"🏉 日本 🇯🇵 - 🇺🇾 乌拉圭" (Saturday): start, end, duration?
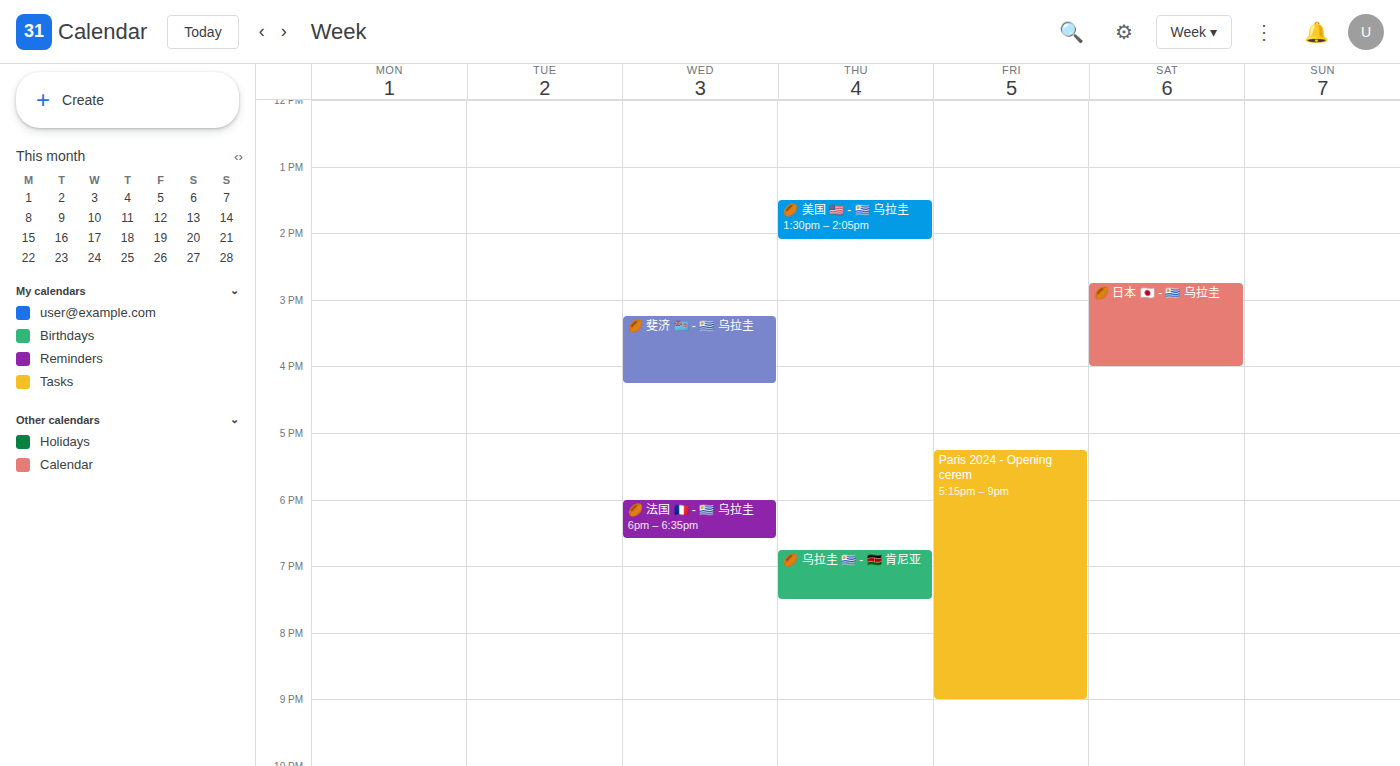
2:45 PM to 4:00 PM, 1 hour 15 minutes